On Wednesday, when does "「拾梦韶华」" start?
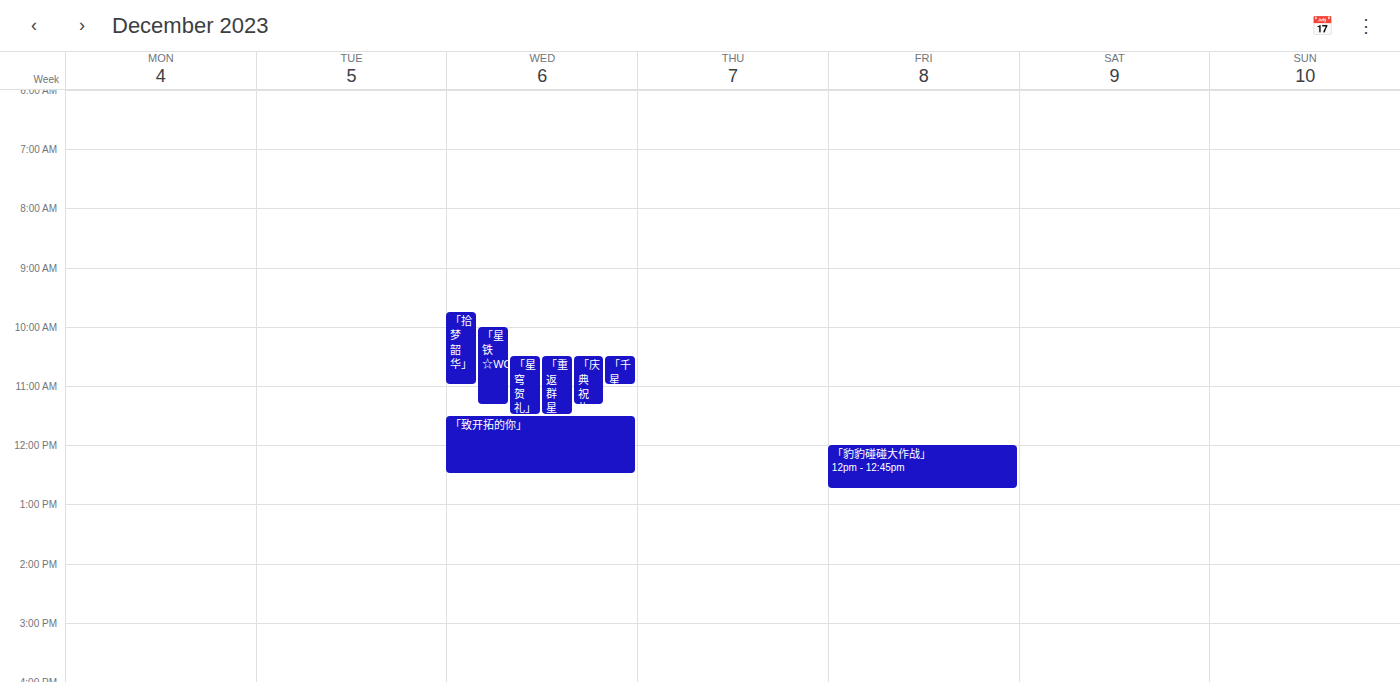
09:45